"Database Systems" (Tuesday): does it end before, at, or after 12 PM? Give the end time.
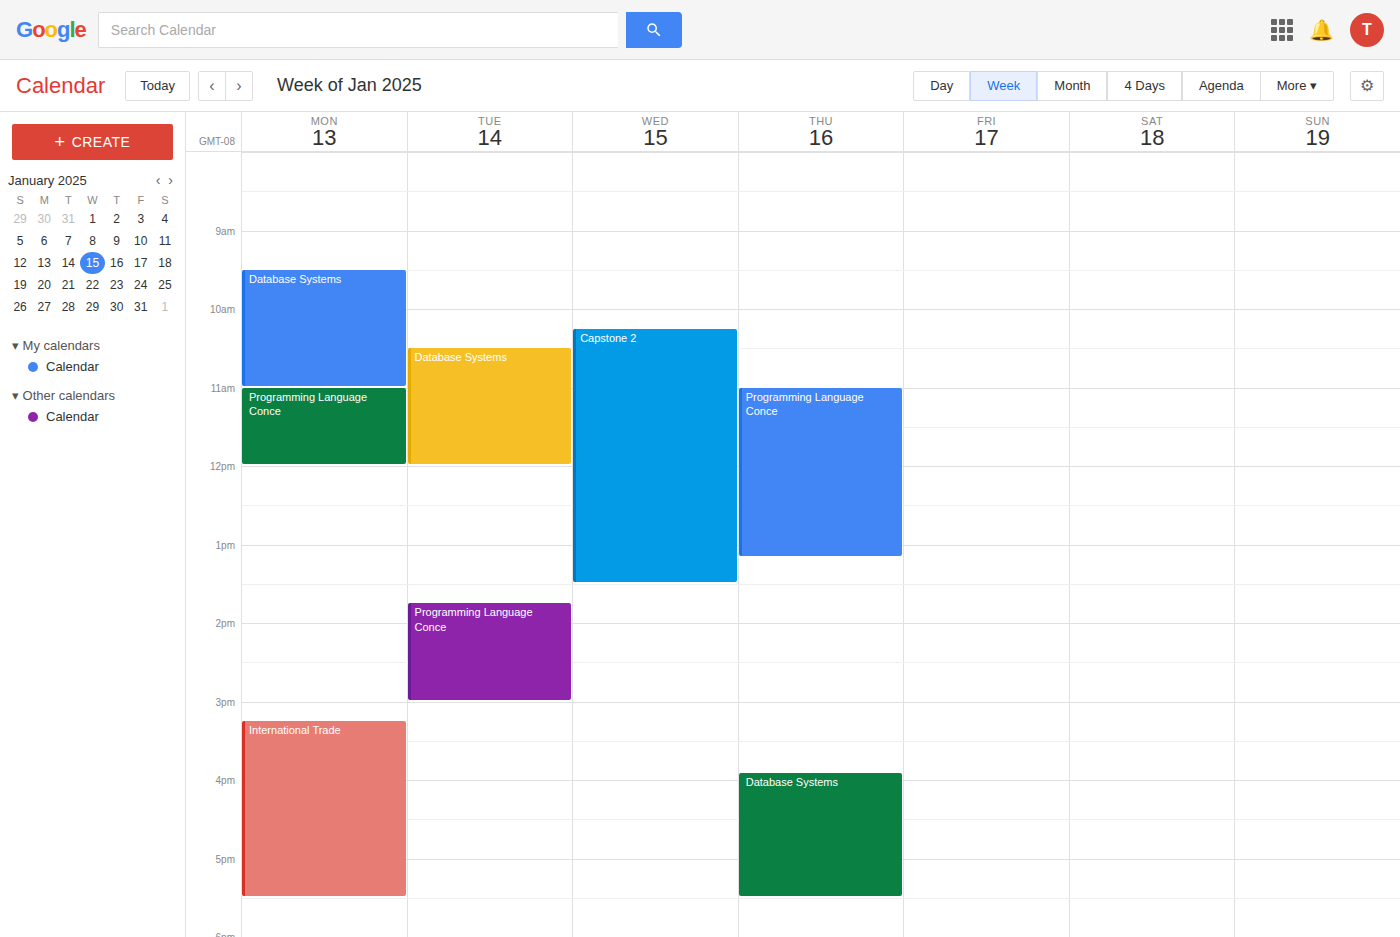
12:00 PM -- exactly at 12 PM, on the 12 PM line.